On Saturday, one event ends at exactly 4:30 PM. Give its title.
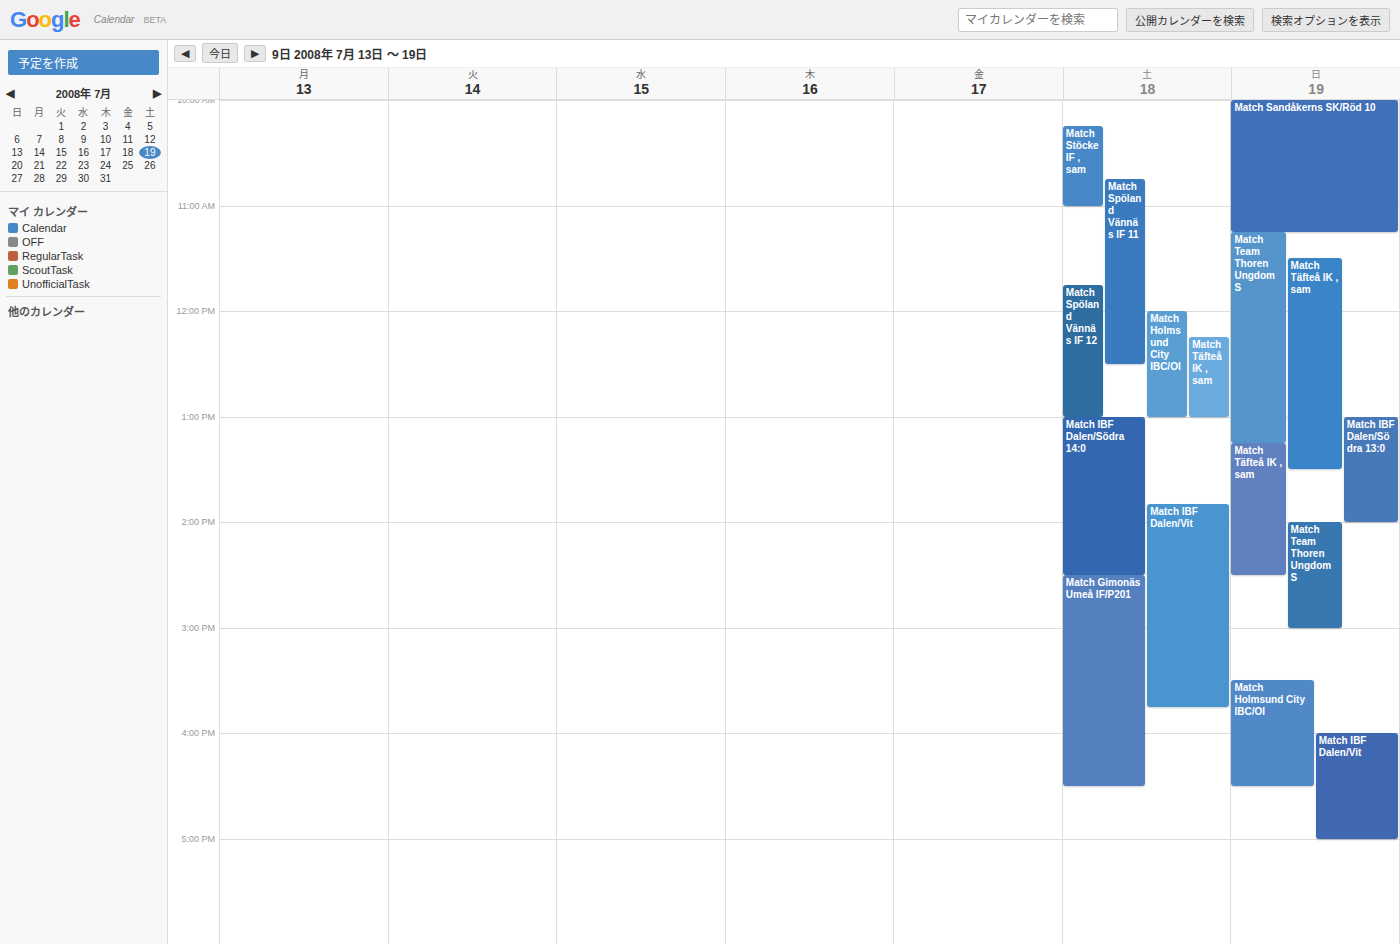
"Match Gimonäs Umeå IF/P201"